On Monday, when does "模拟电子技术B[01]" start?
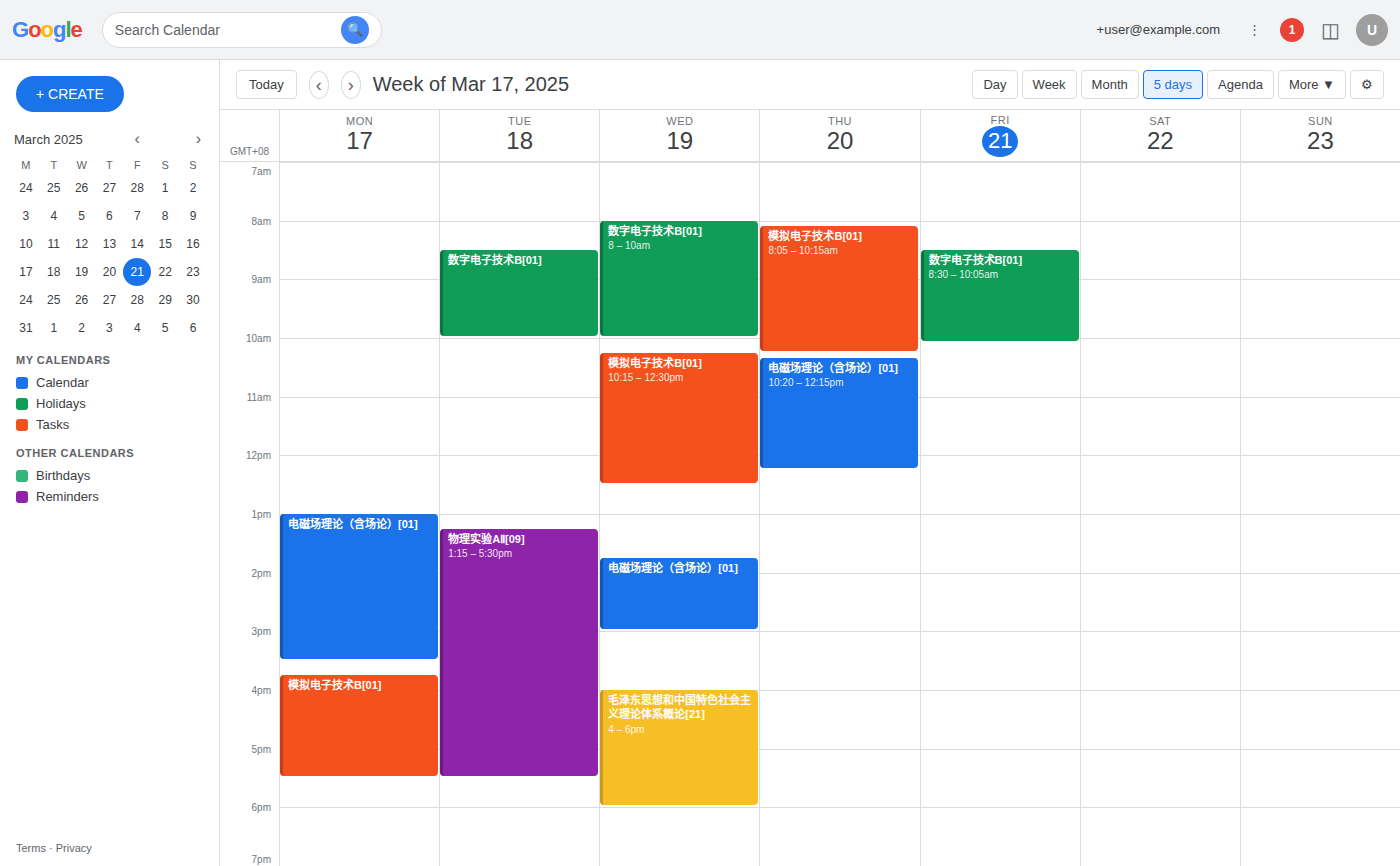
3:45 PM